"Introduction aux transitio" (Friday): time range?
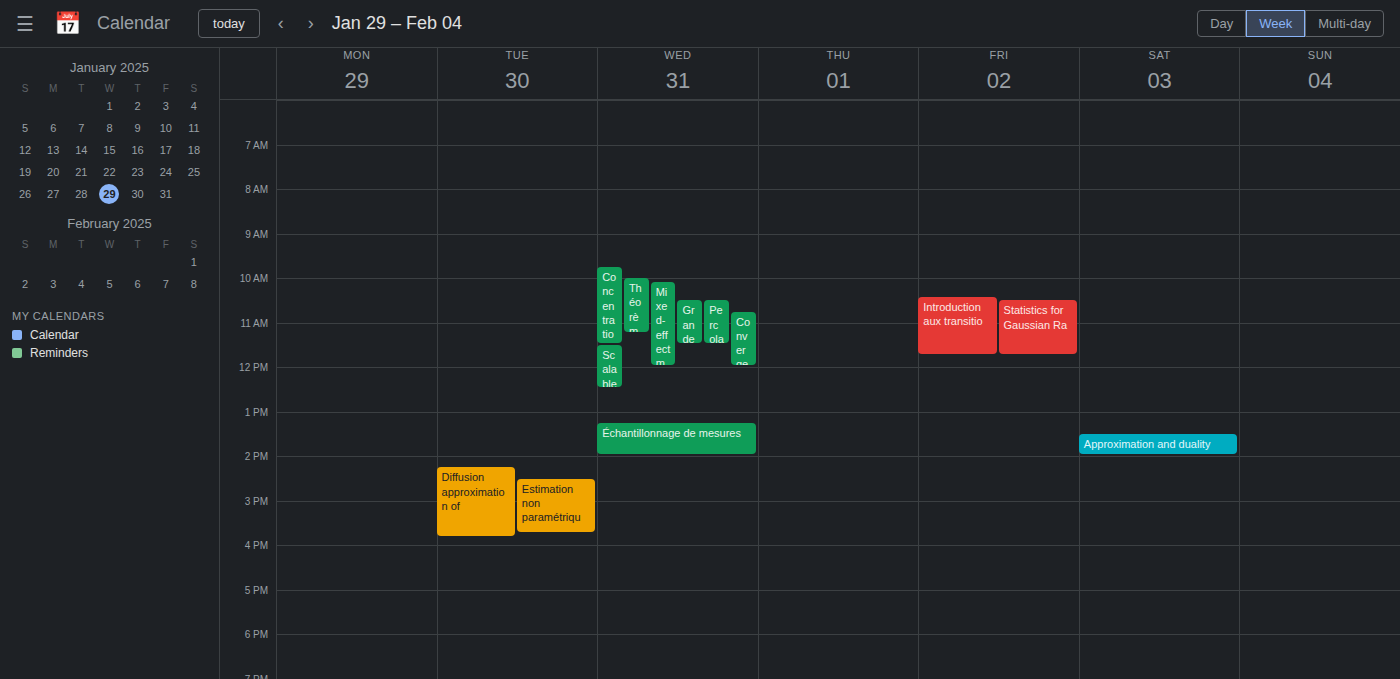
10:25 AM to 11:45 AM